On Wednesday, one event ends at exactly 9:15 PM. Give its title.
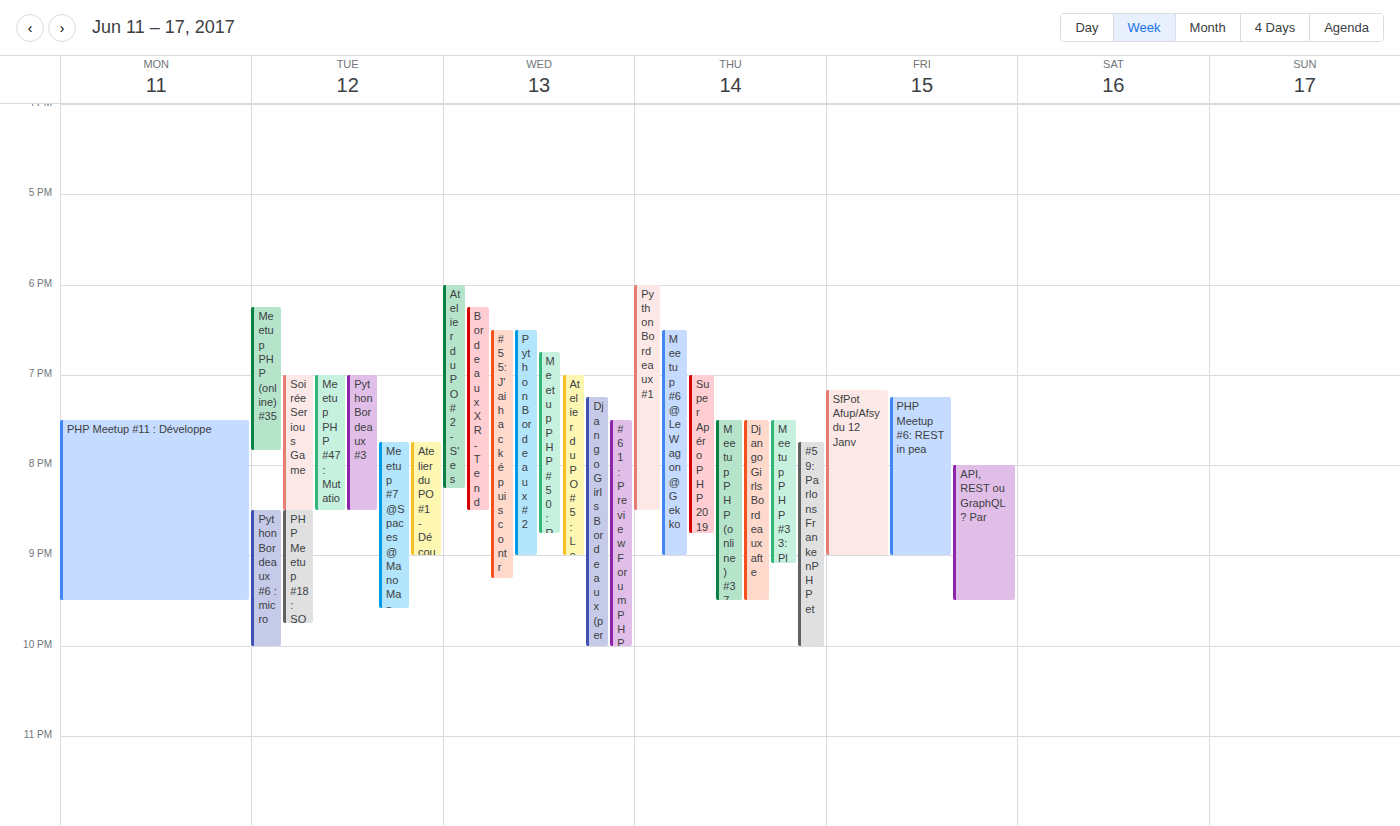
"#55: J'ai hacké puis contr"